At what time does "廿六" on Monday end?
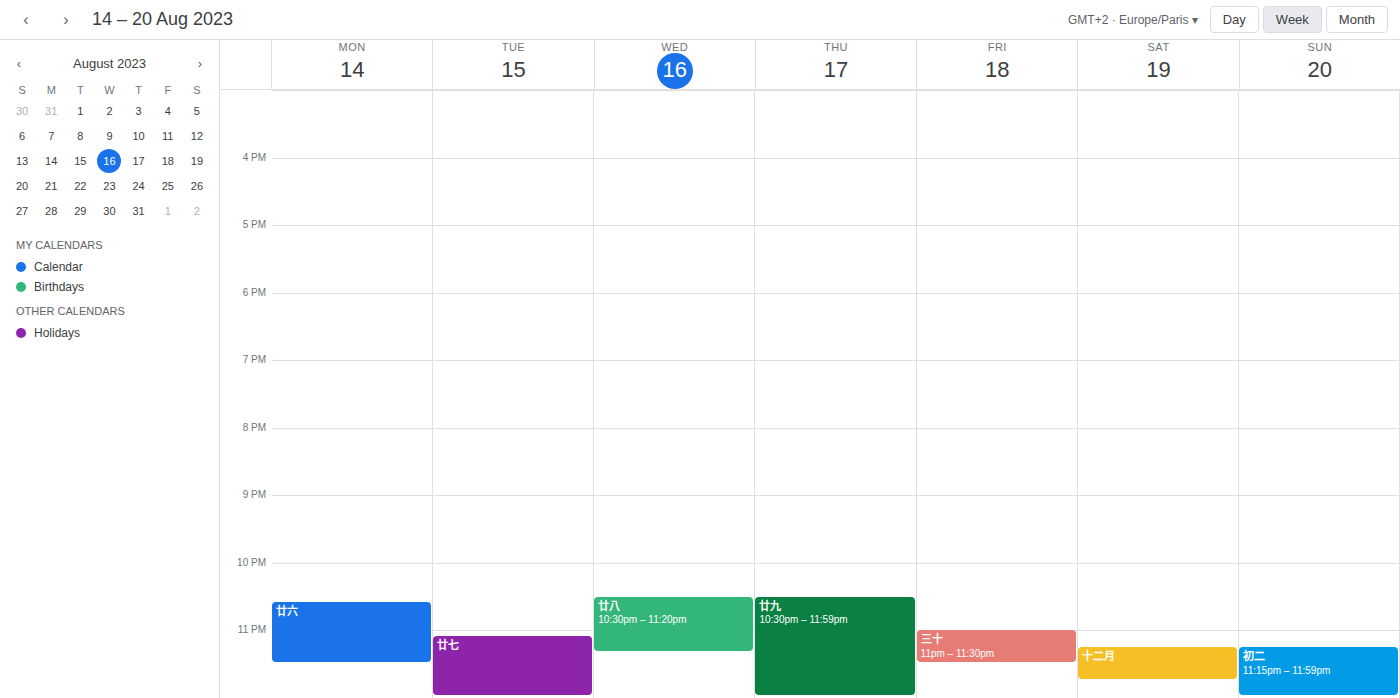
11:30 PM